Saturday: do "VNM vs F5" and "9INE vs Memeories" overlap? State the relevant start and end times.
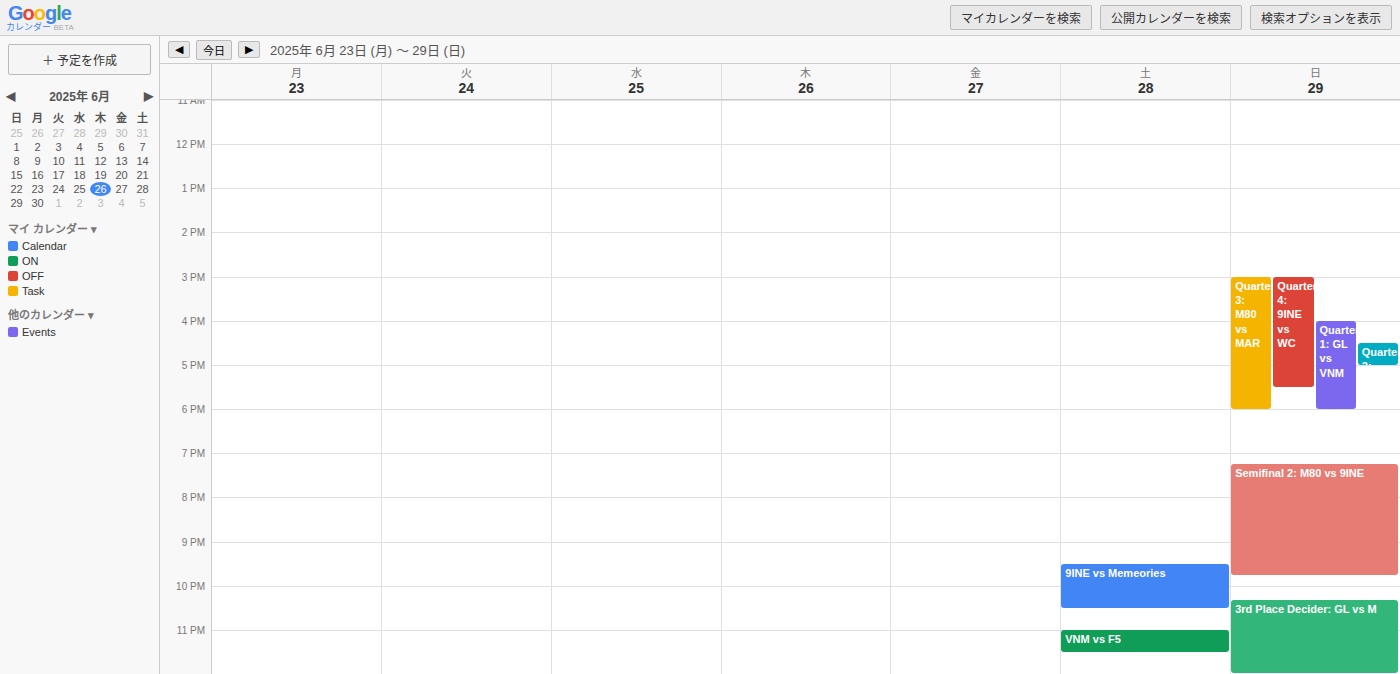
"9INE vs Memeories" ends at 10:30 PM and "VNM vs F5" starts at 11:00 PM -- no overlap.